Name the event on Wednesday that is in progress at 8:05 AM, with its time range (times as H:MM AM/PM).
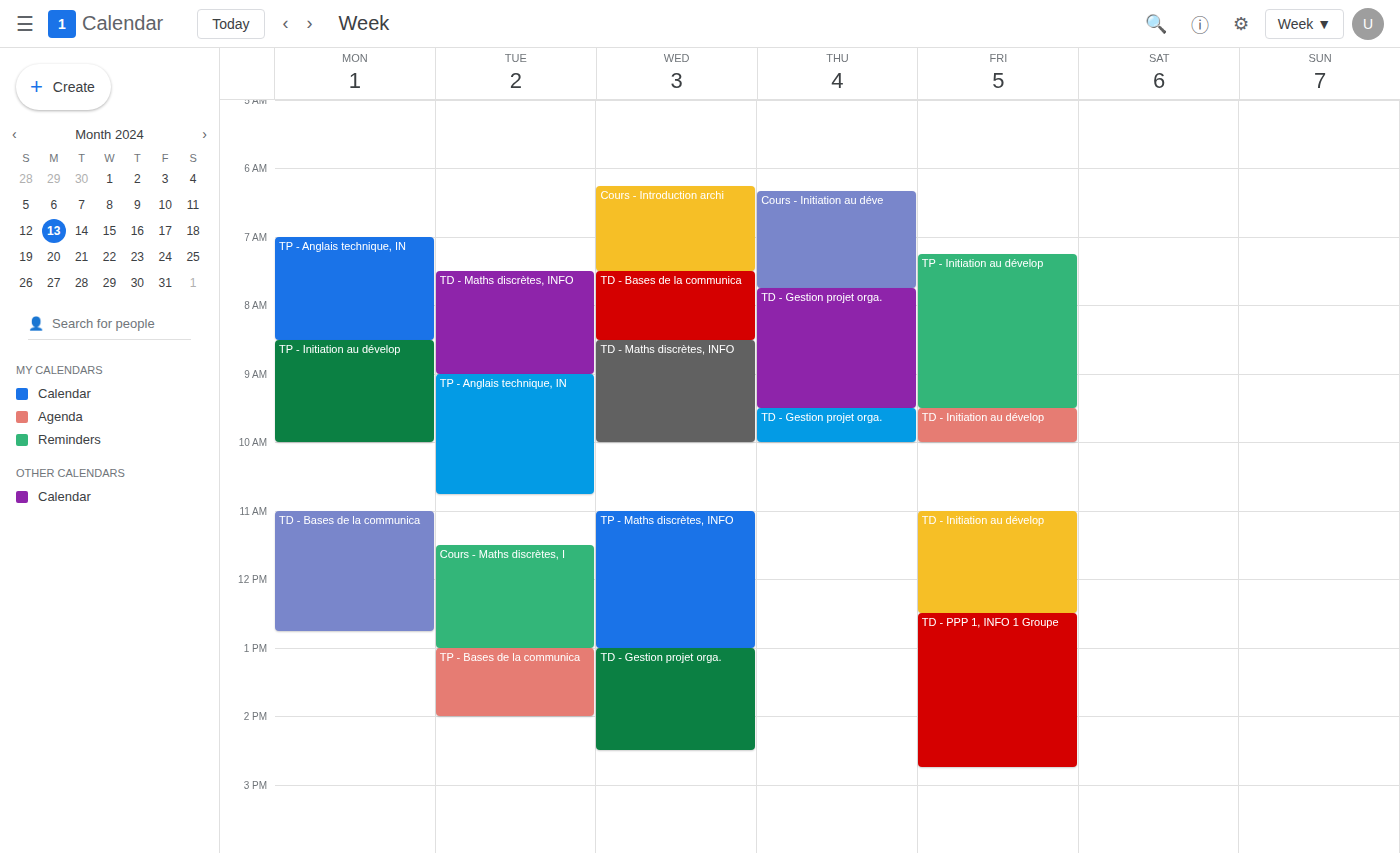
"TD - Bases de la communica", 7:30 AM to 8:30 AM